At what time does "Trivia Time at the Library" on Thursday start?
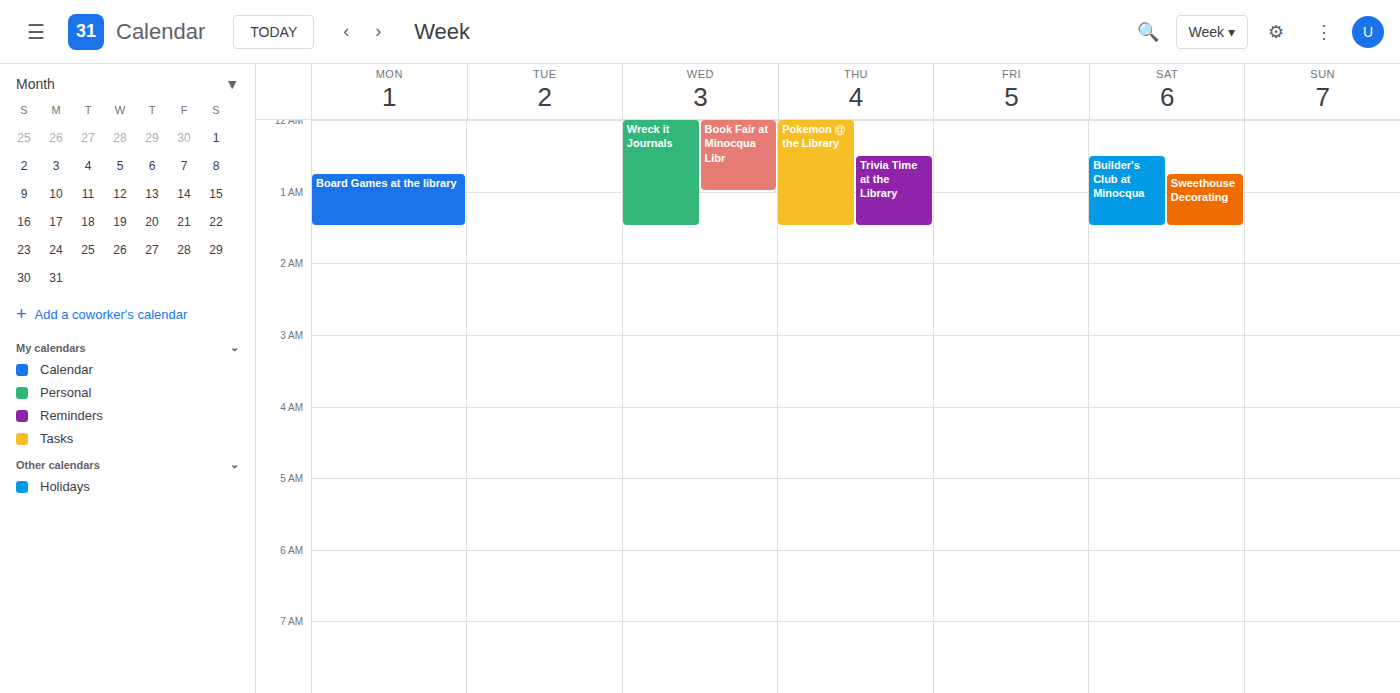
12:30 AM